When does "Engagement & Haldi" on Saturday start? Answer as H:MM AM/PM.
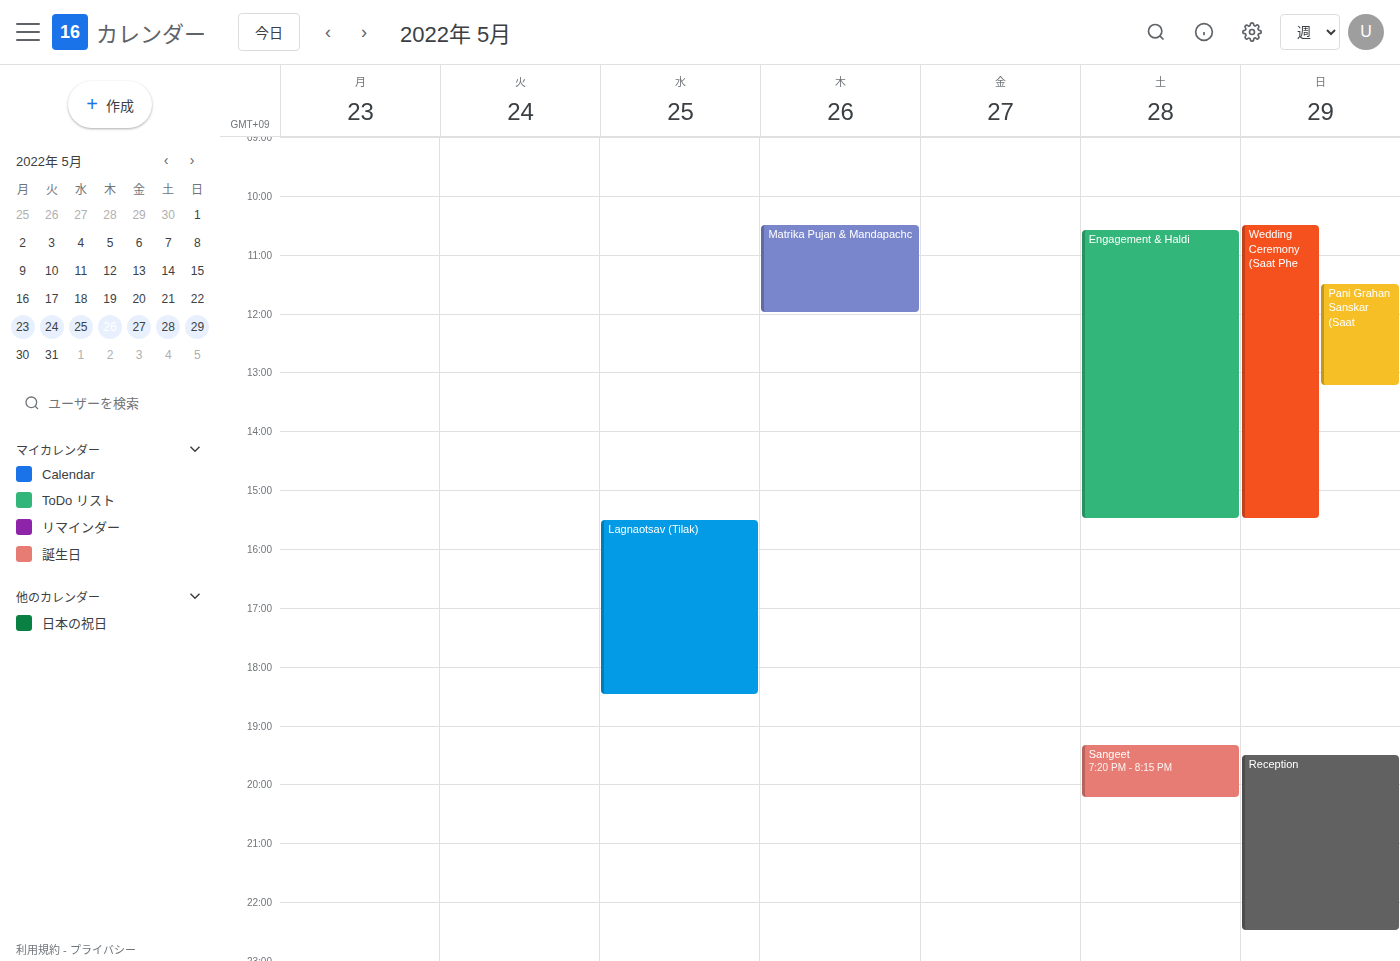
10:35 AM